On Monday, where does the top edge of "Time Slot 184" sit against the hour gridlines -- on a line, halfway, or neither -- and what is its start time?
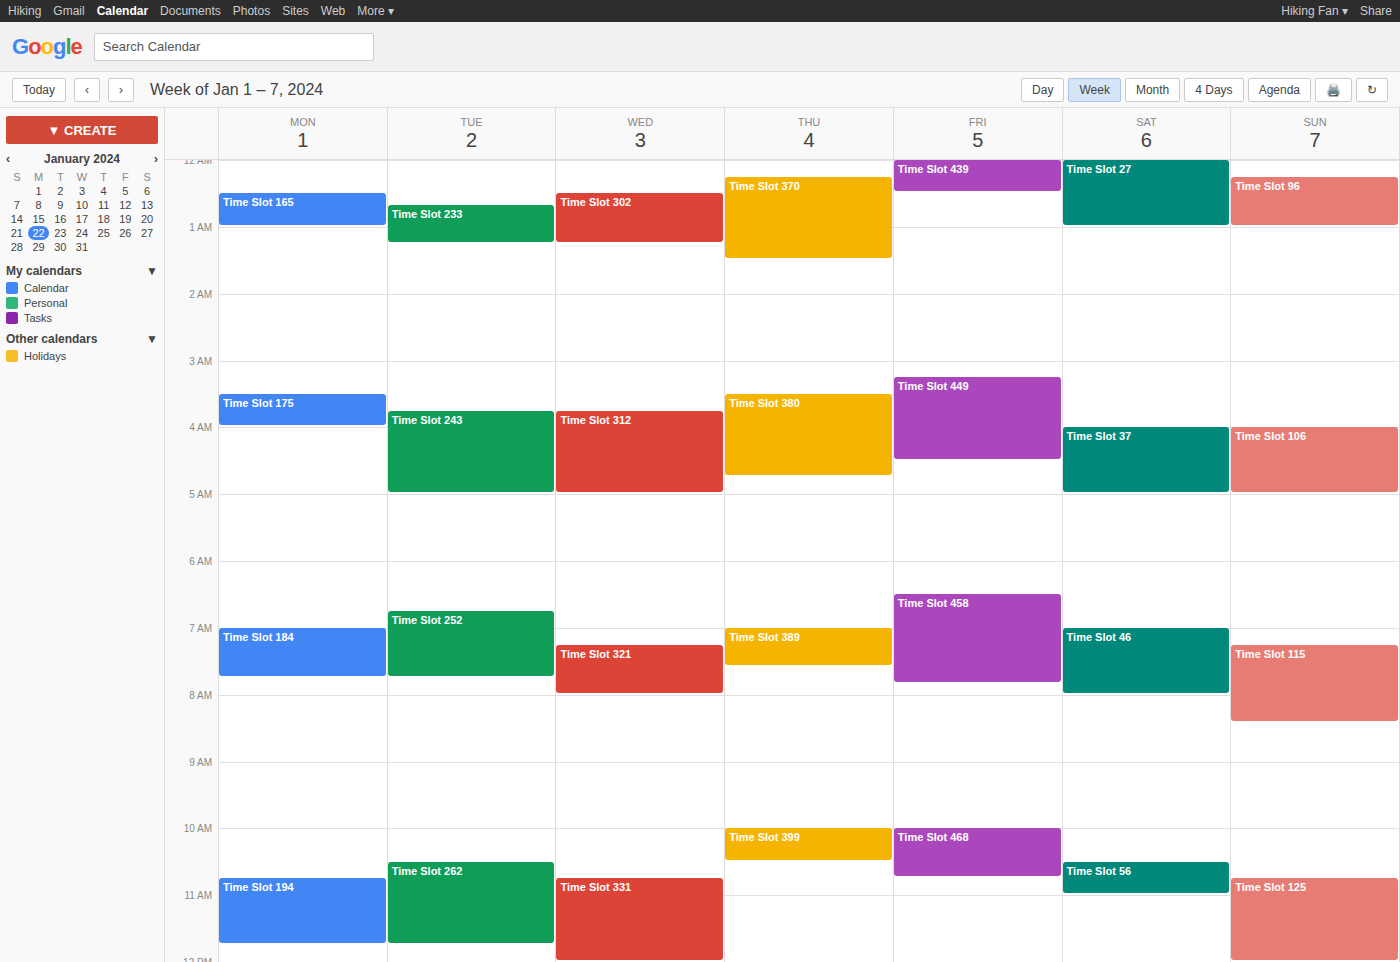
7:00 AM -- exactly on the 7 AM line.